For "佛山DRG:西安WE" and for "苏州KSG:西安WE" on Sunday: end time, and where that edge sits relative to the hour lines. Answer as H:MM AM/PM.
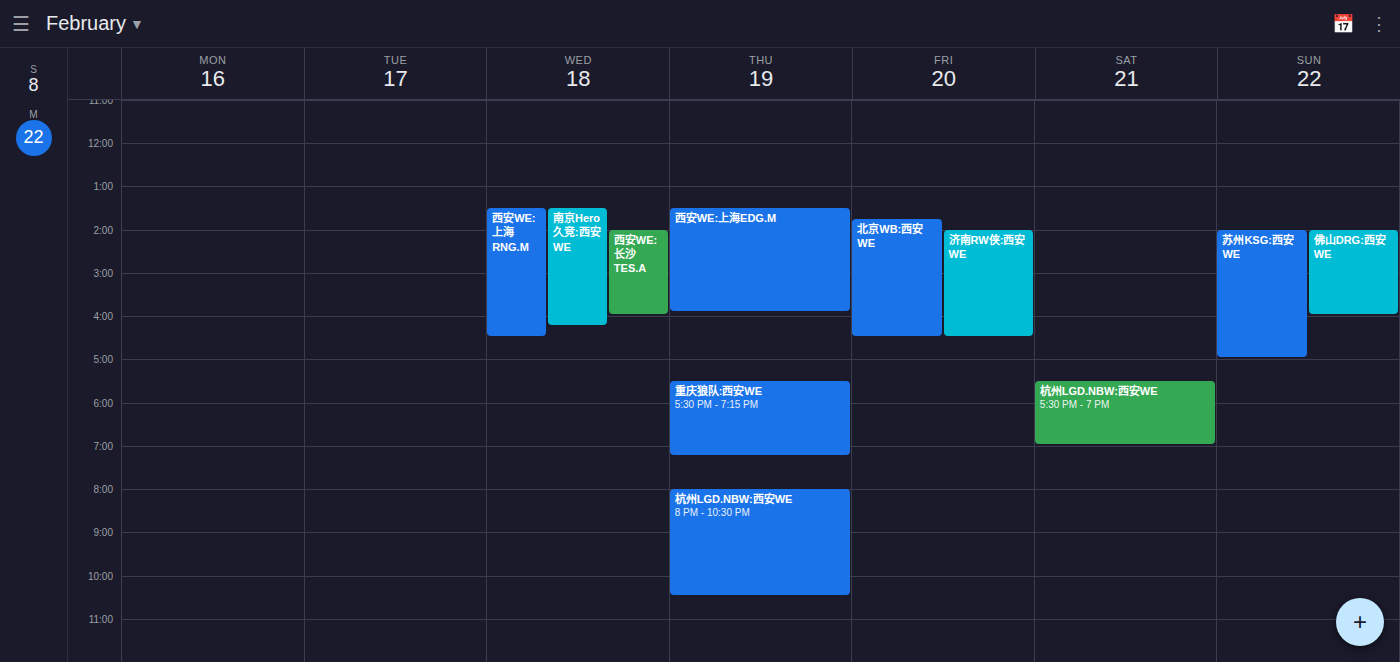
"佛山DRG:西安WE": 4:00 PM, exactly on the 4 PM line. "苏州KSG:西安WE": 5:00 PM, exactly on the 5 PM line.